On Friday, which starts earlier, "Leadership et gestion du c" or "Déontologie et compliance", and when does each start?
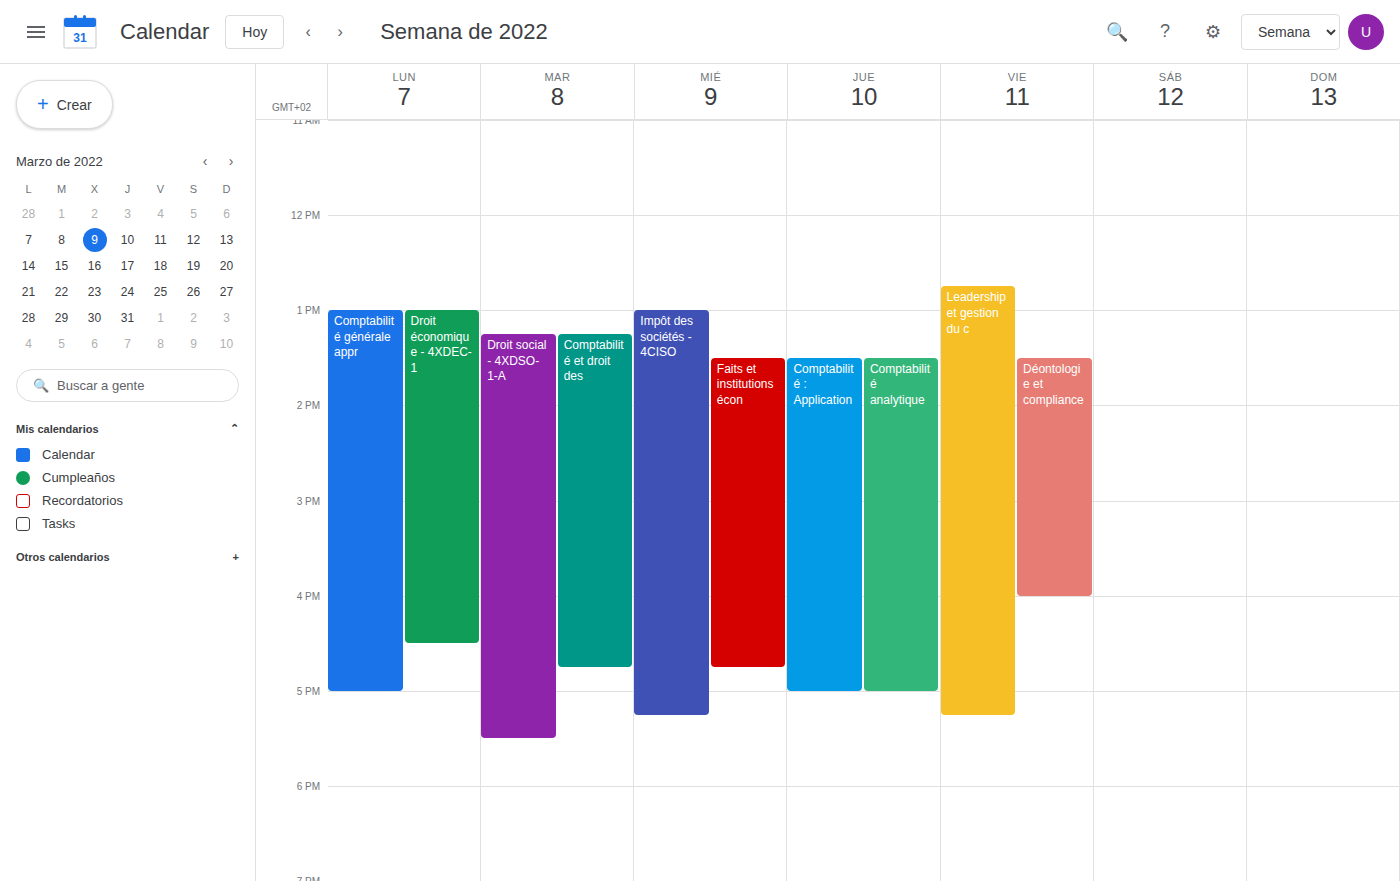
"Leadership et gestion du c" 12:45 PM; "Déontologie et compliance" 1:30 PM.